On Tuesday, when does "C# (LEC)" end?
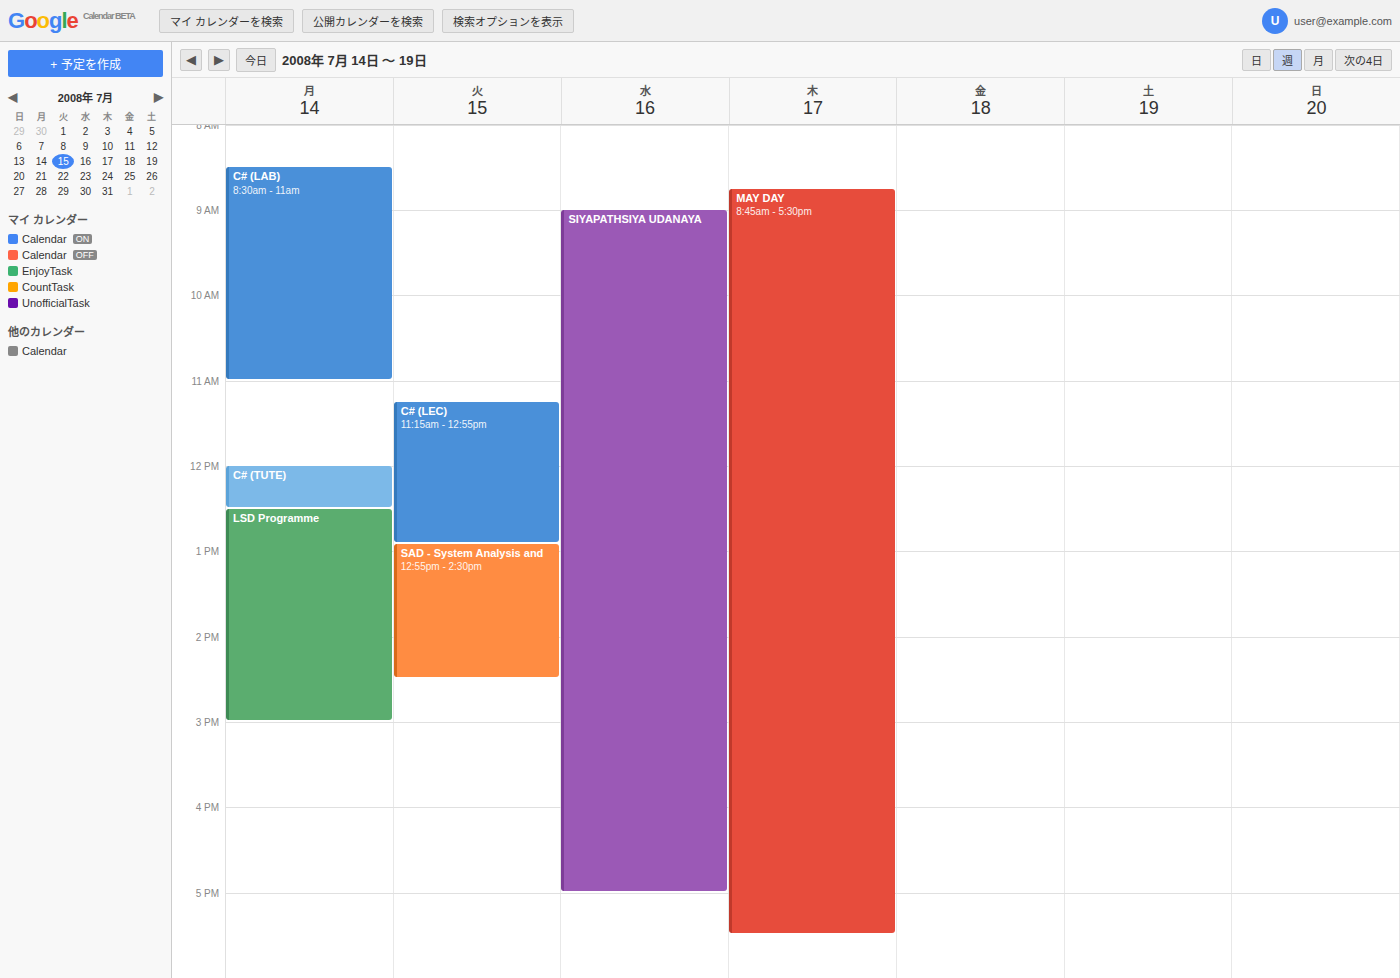
12:55 PM